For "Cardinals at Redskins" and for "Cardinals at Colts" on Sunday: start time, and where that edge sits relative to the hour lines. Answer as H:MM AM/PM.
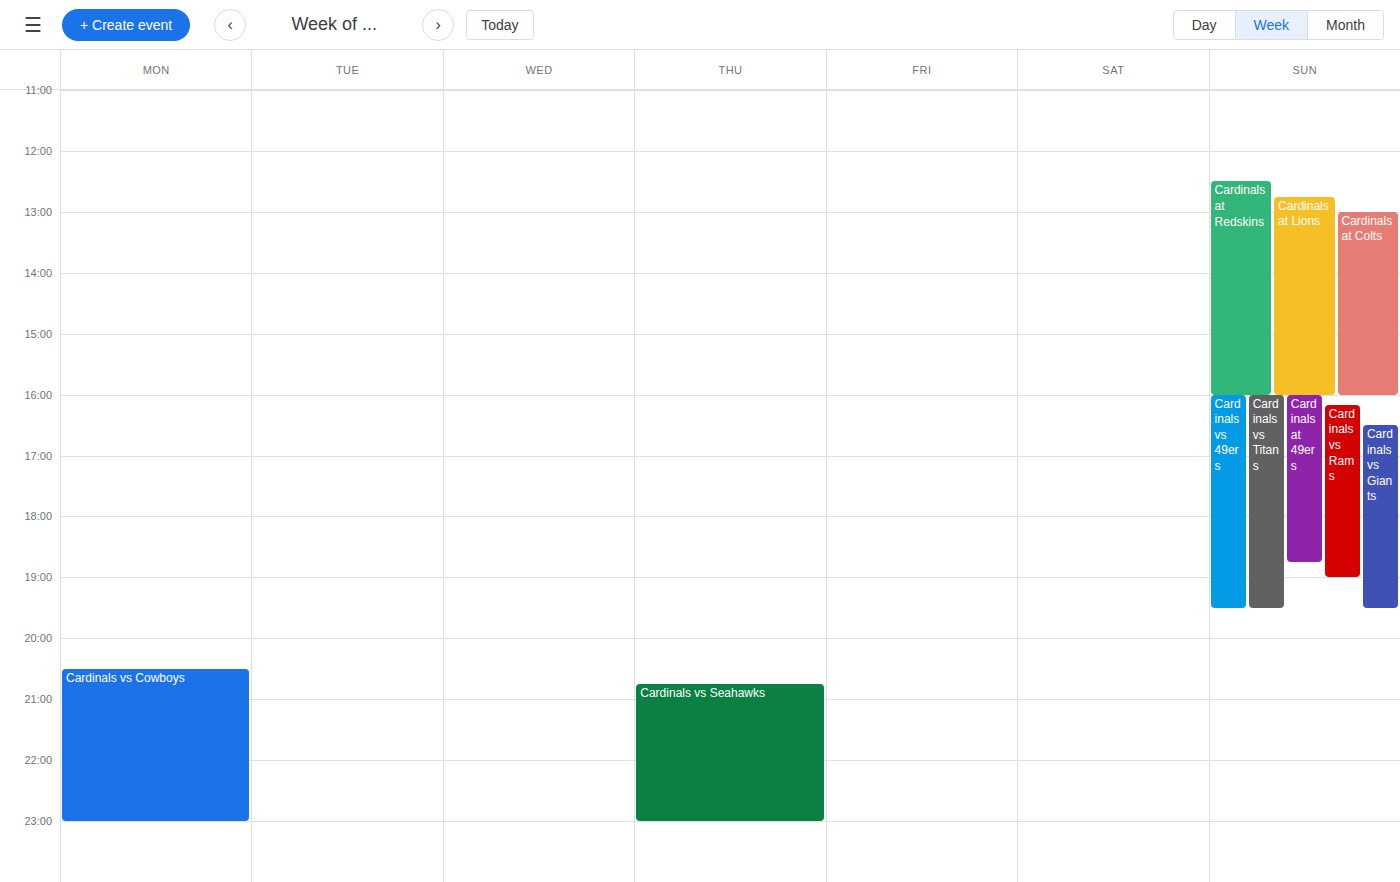
"Cardinals at Redskins": 12:30 PM, halfway between the 12 PM and 1 PM lines. "Cardinals at Colts": 1:00 PM, exactly on the 1 PM line.